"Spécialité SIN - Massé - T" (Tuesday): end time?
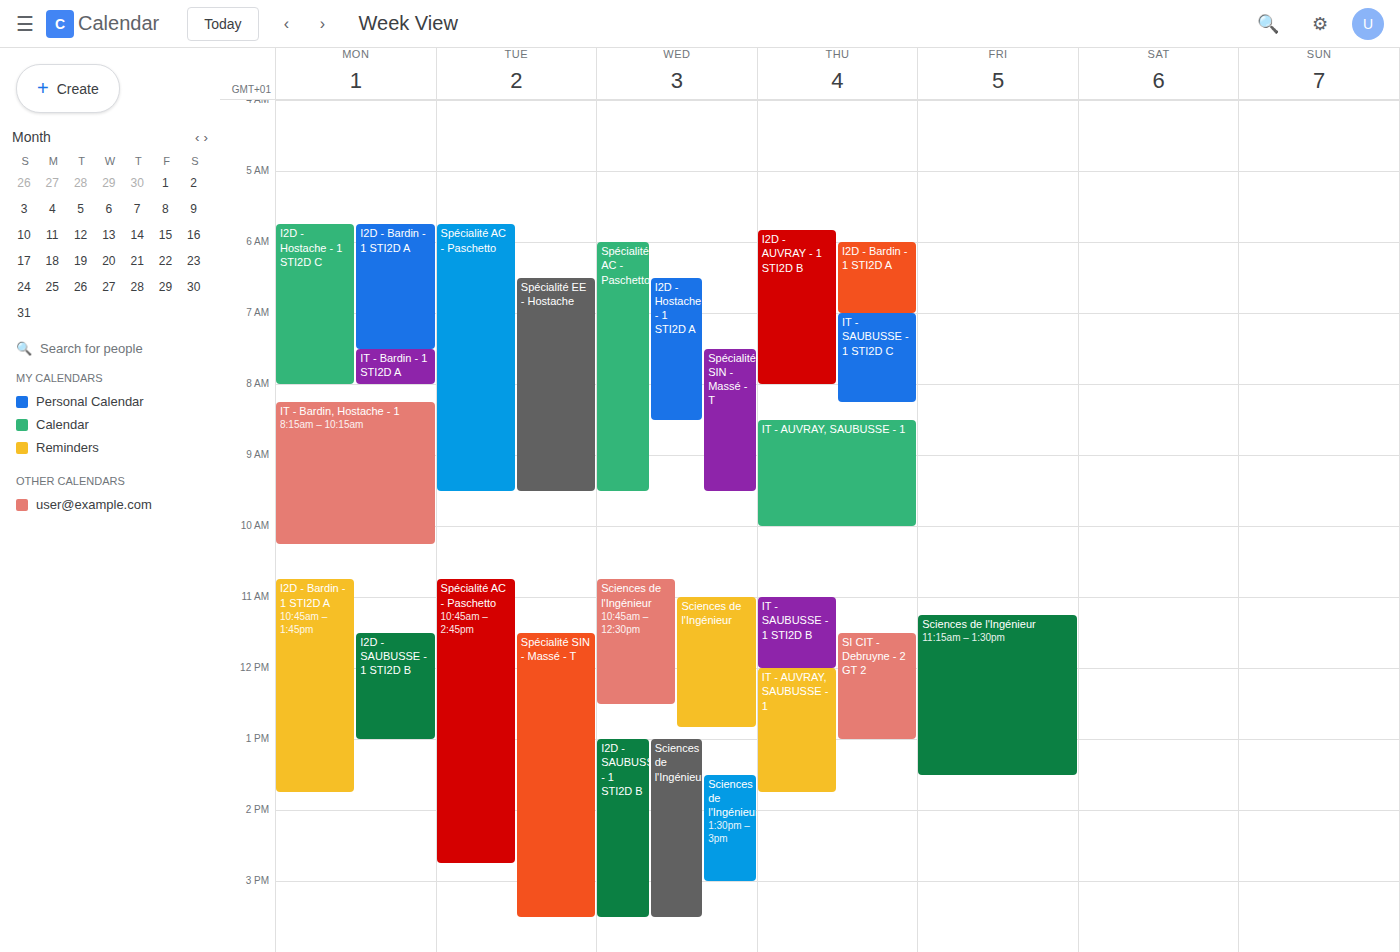
3:30 PM